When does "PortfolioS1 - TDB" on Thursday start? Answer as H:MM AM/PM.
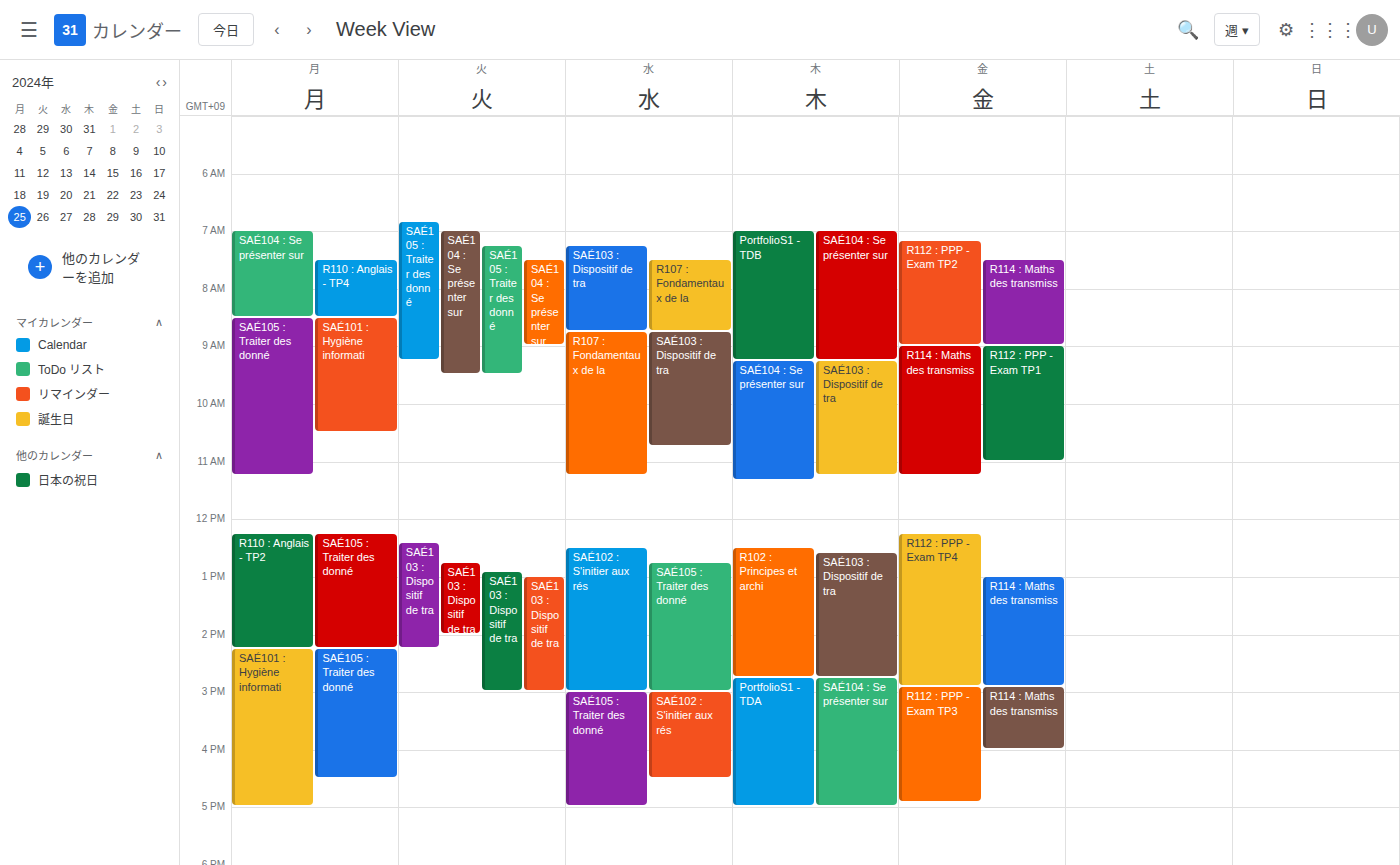
7:00 AM